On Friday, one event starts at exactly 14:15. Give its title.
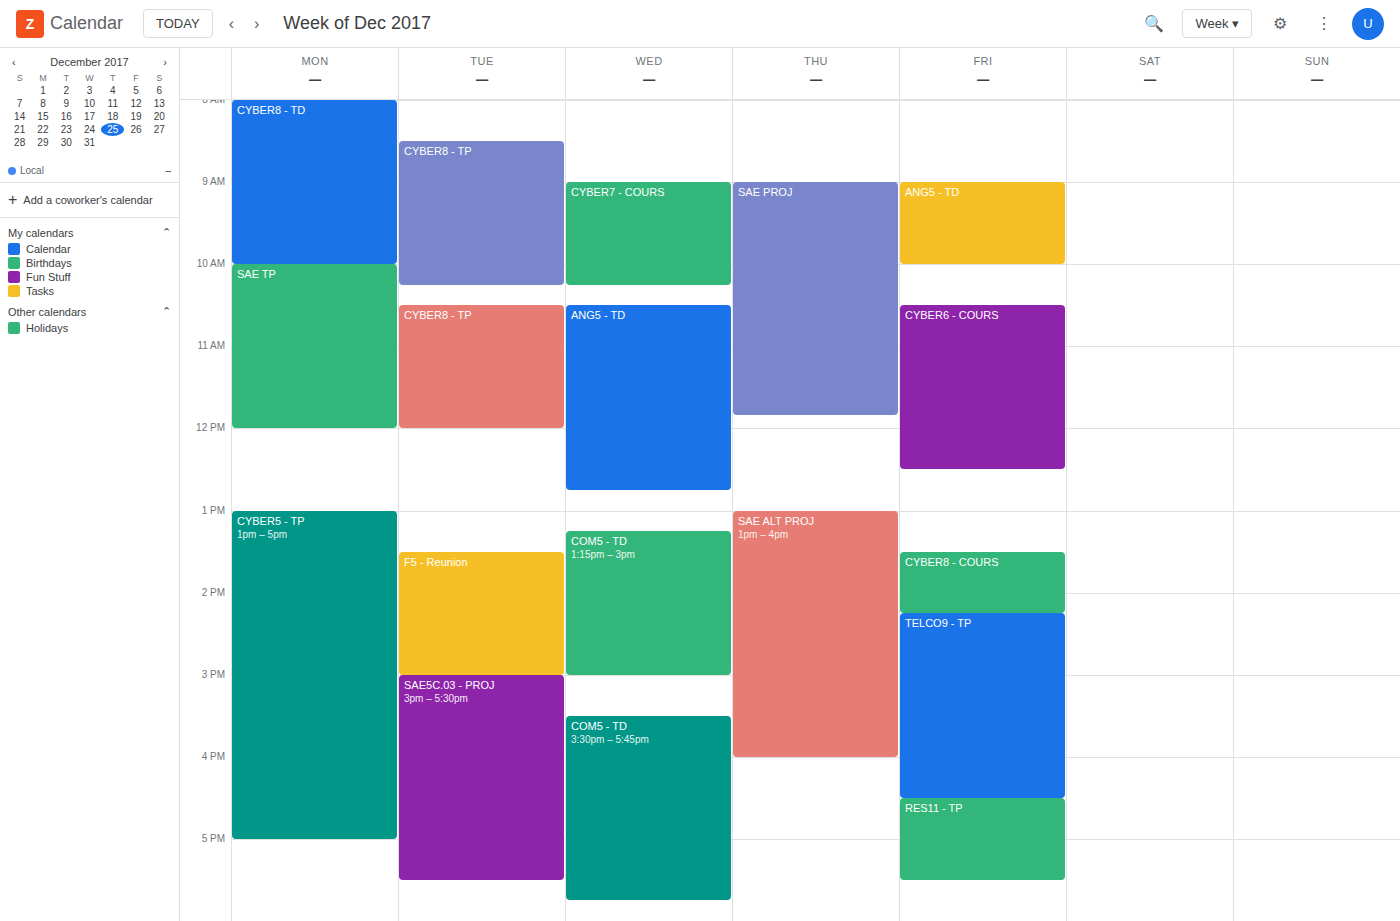
"TELCO9 - TP"